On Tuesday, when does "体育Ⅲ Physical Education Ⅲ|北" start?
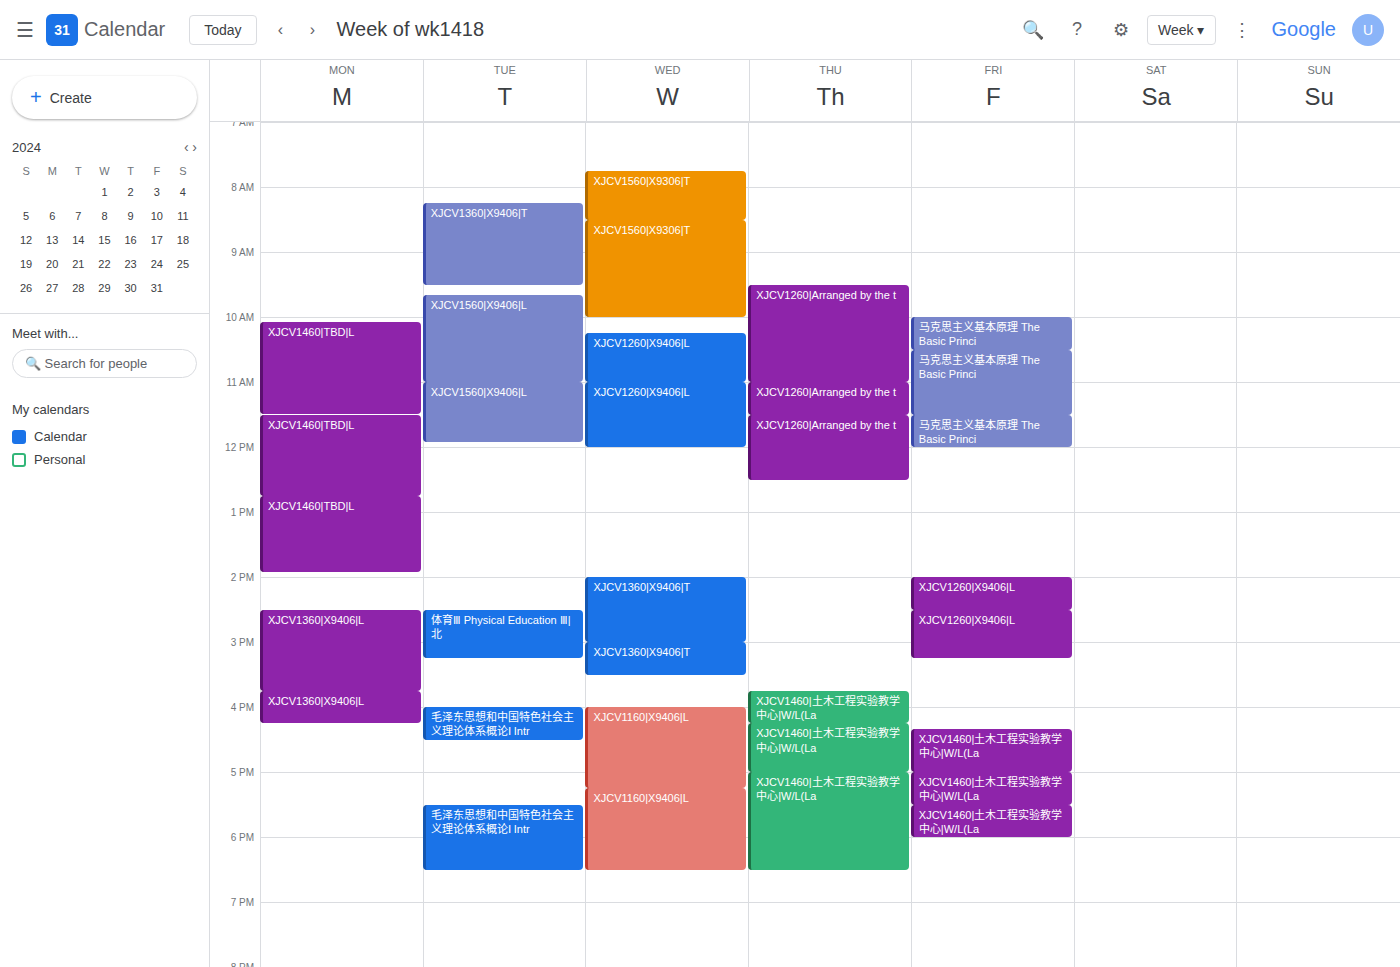
2:30 PM